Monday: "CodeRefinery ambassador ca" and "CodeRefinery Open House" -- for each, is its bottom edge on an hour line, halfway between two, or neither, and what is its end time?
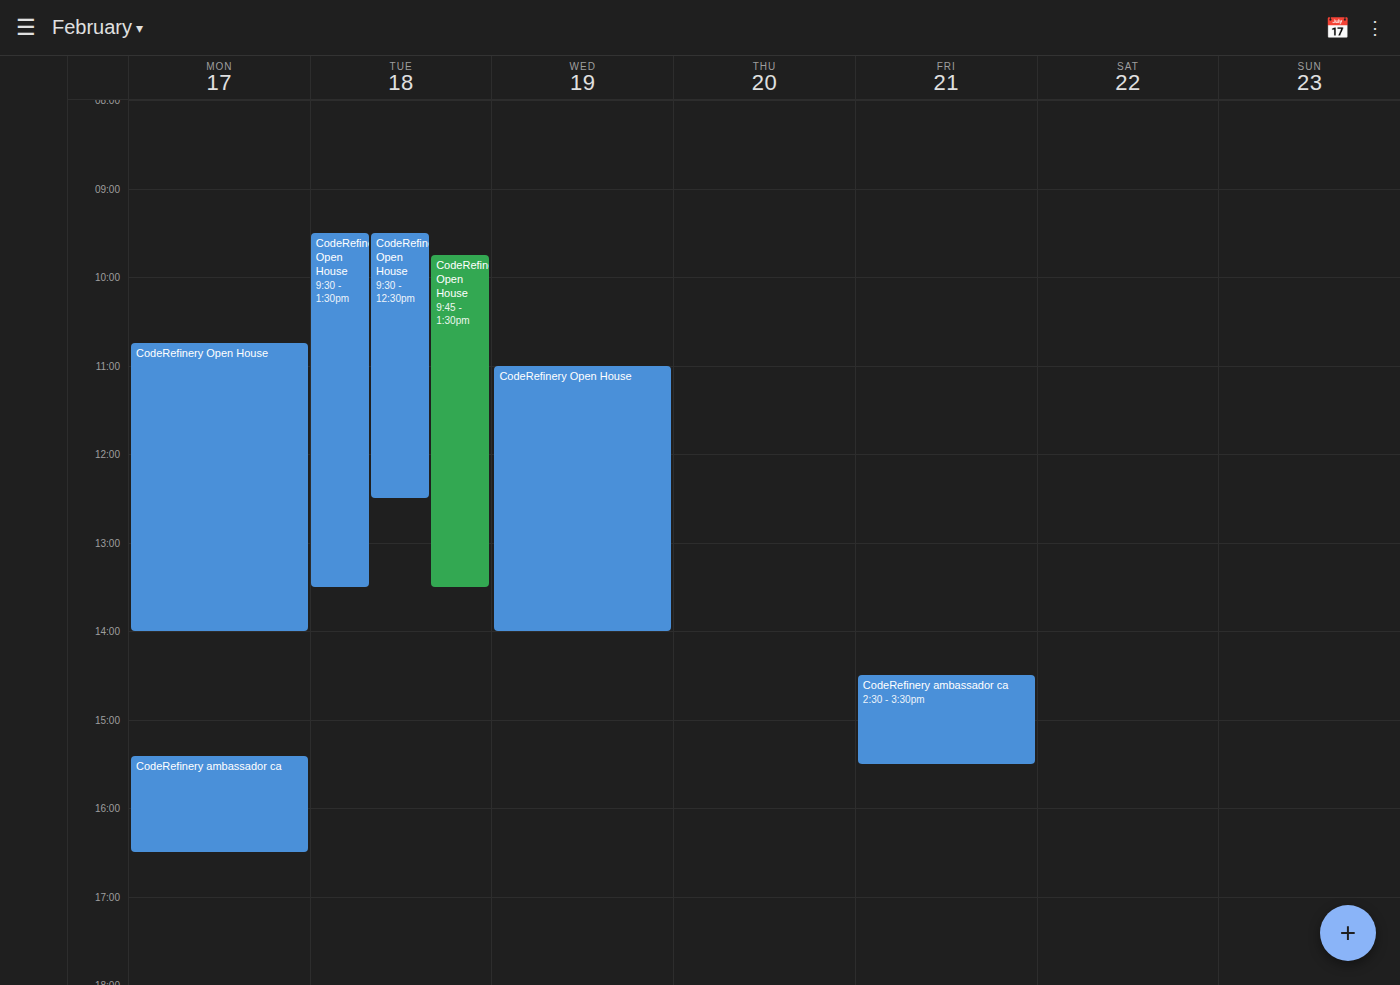
"CodeRefinery ambassador ca": 4:30 PM, halfway between the 4 PM and 5 PM lines. "CodeRefinery Open House": 2:00 PM, exactly on the 2 PM line.